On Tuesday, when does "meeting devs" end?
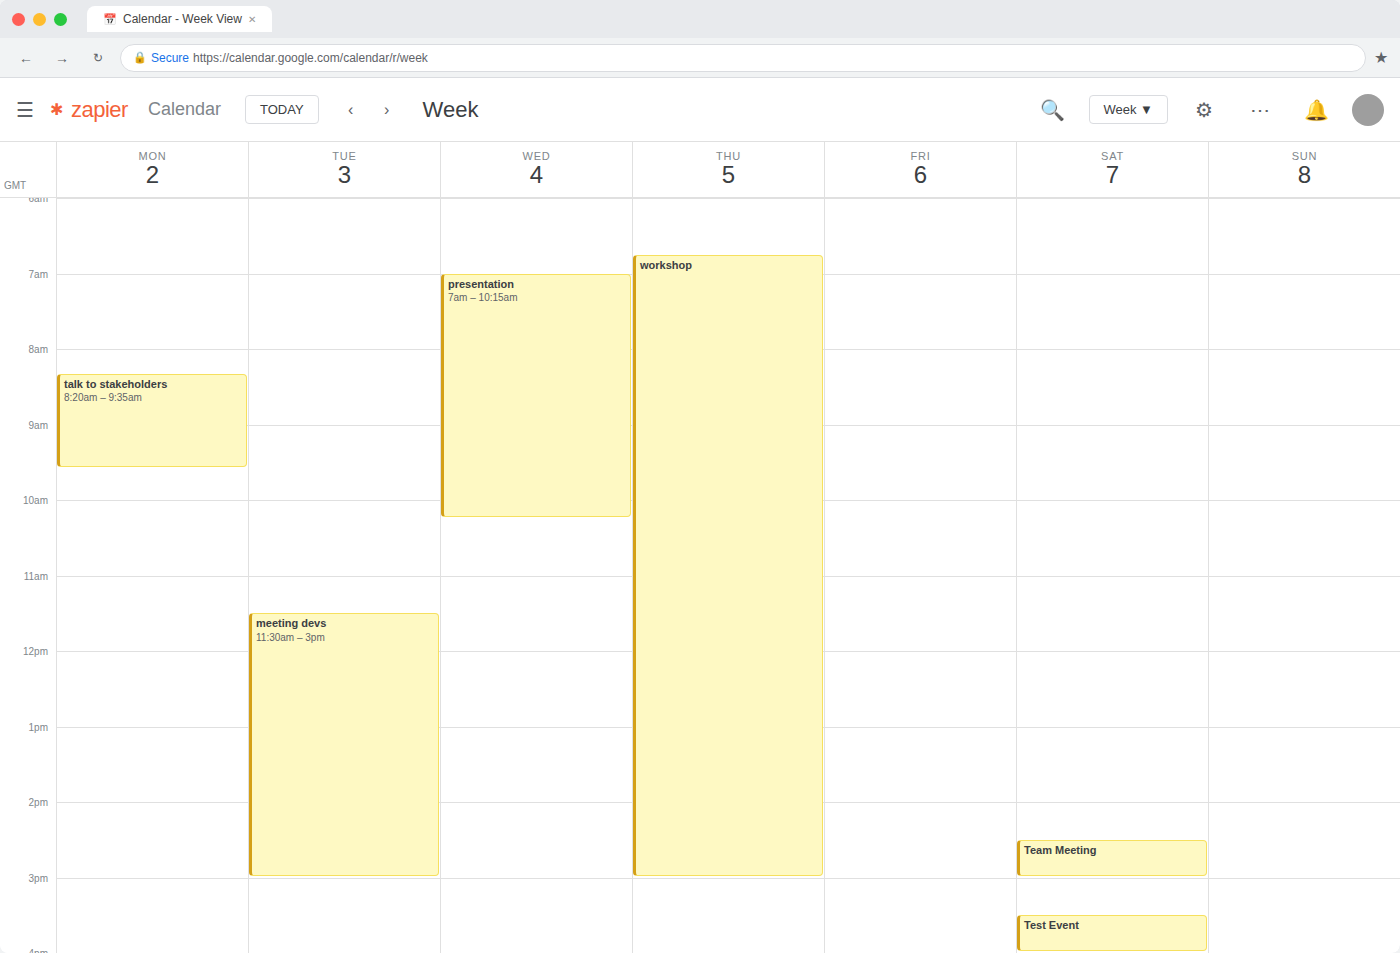
3:00 PM